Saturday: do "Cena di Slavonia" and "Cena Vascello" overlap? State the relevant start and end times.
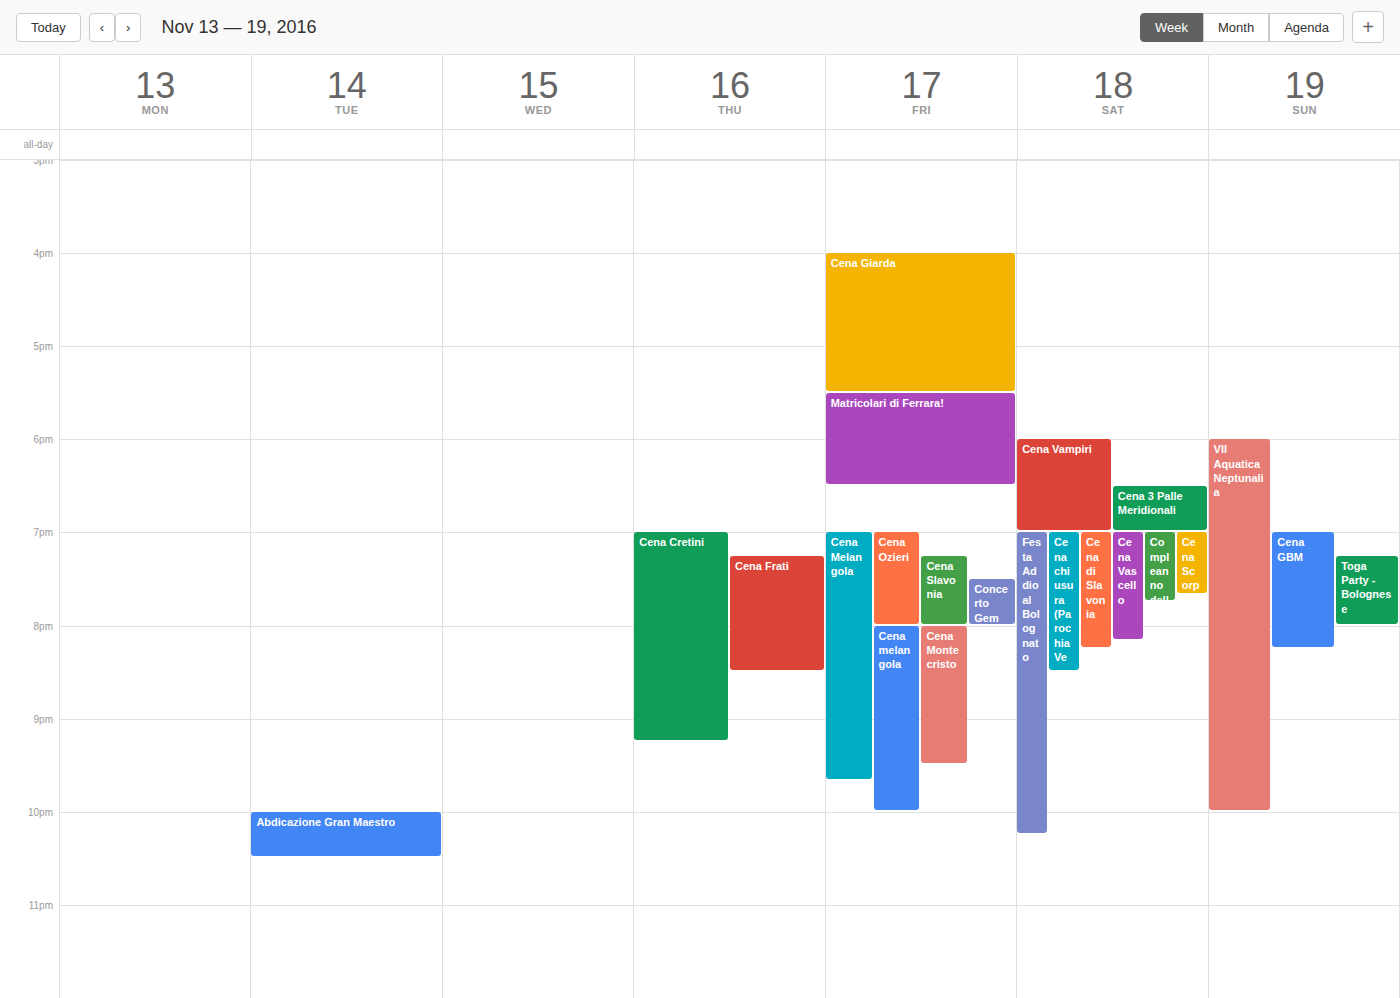
"Cena Vascello" runs 7:00 PM to 8:10 PM, inside "Cena di Slavonia" -- they overlap.